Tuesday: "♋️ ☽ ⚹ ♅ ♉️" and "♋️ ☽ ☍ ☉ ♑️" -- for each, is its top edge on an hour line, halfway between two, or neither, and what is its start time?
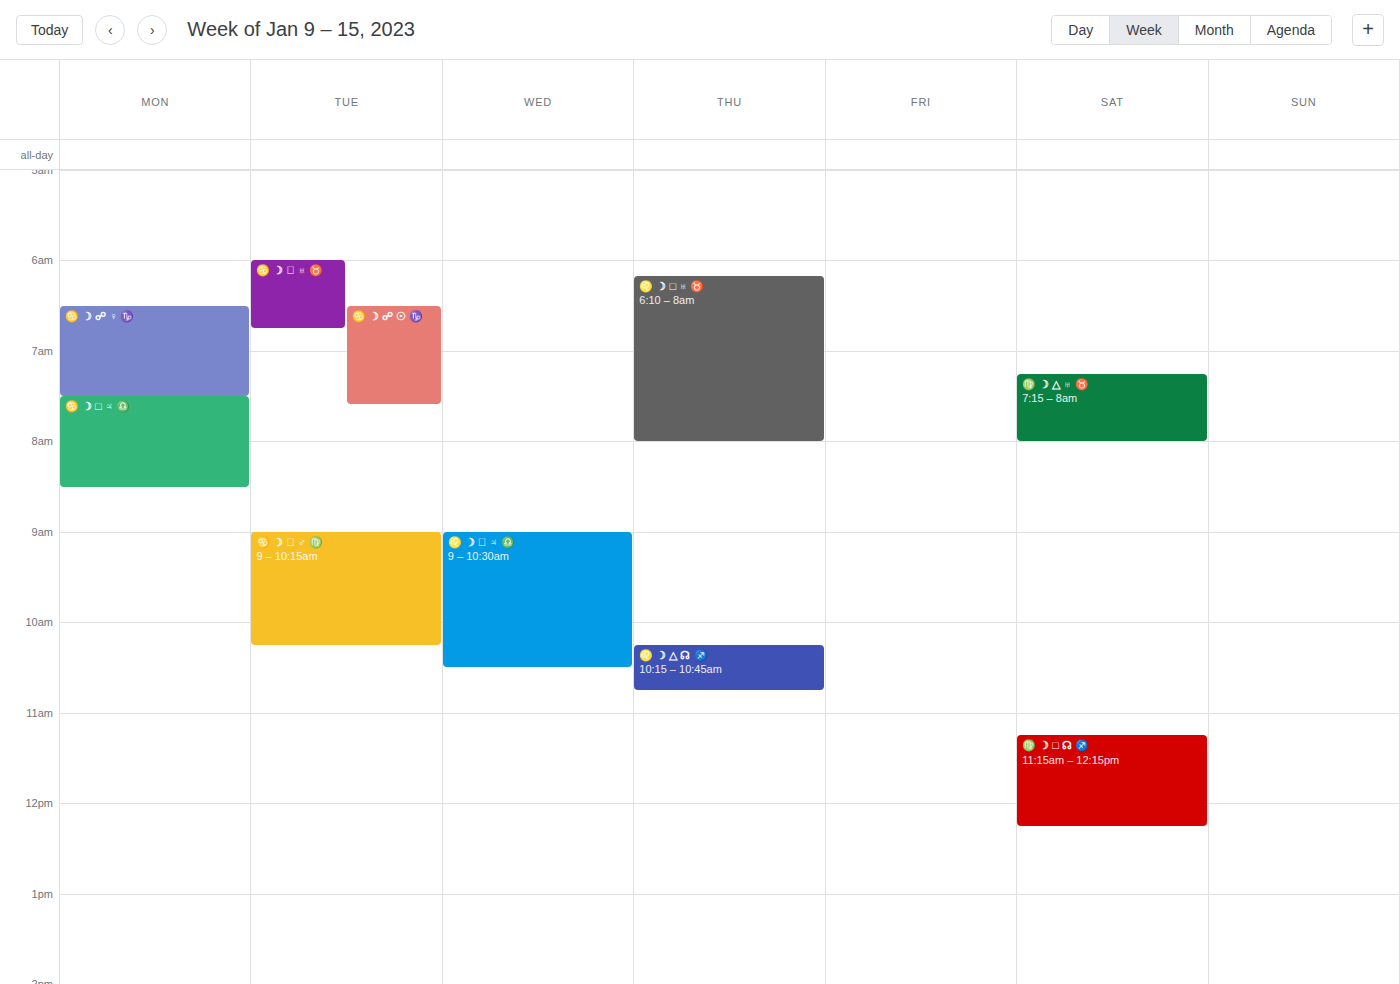
"♋️ ☽ ⚹ ♅ ♉️": 6:00 AM, exactly on the 6 AM line. "♋️ ☽ ☍ ☉ ♑️": 6:30 AM, halfway between the 6 AM and 7 AM lines.